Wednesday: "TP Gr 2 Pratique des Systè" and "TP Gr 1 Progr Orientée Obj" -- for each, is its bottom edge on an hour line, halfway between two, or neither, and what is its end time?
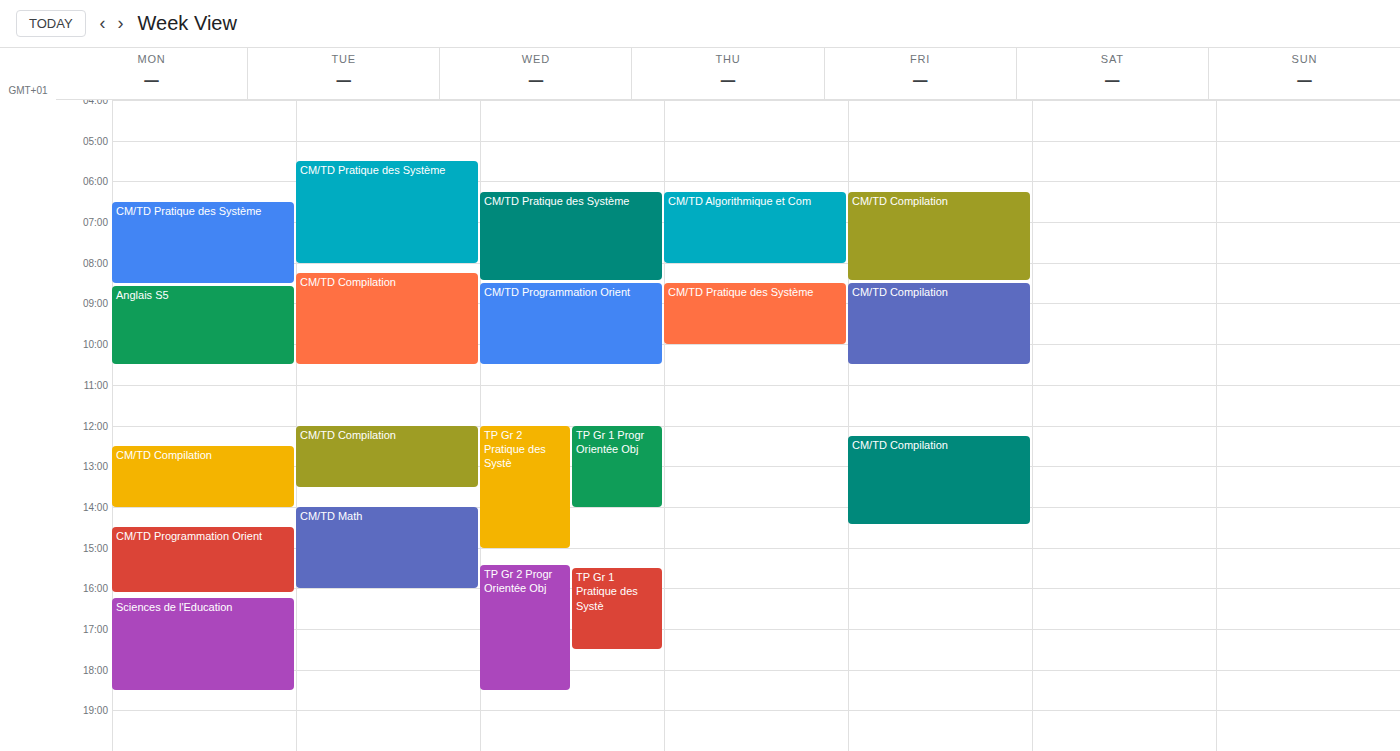
"TP Gr 2 Pratique des Systè": 3:00 PM, exactly on the 3 PM line. "TP Gr 1 Progr Orientée Obj": 2:00 PM, exactly on the 2 PM line.